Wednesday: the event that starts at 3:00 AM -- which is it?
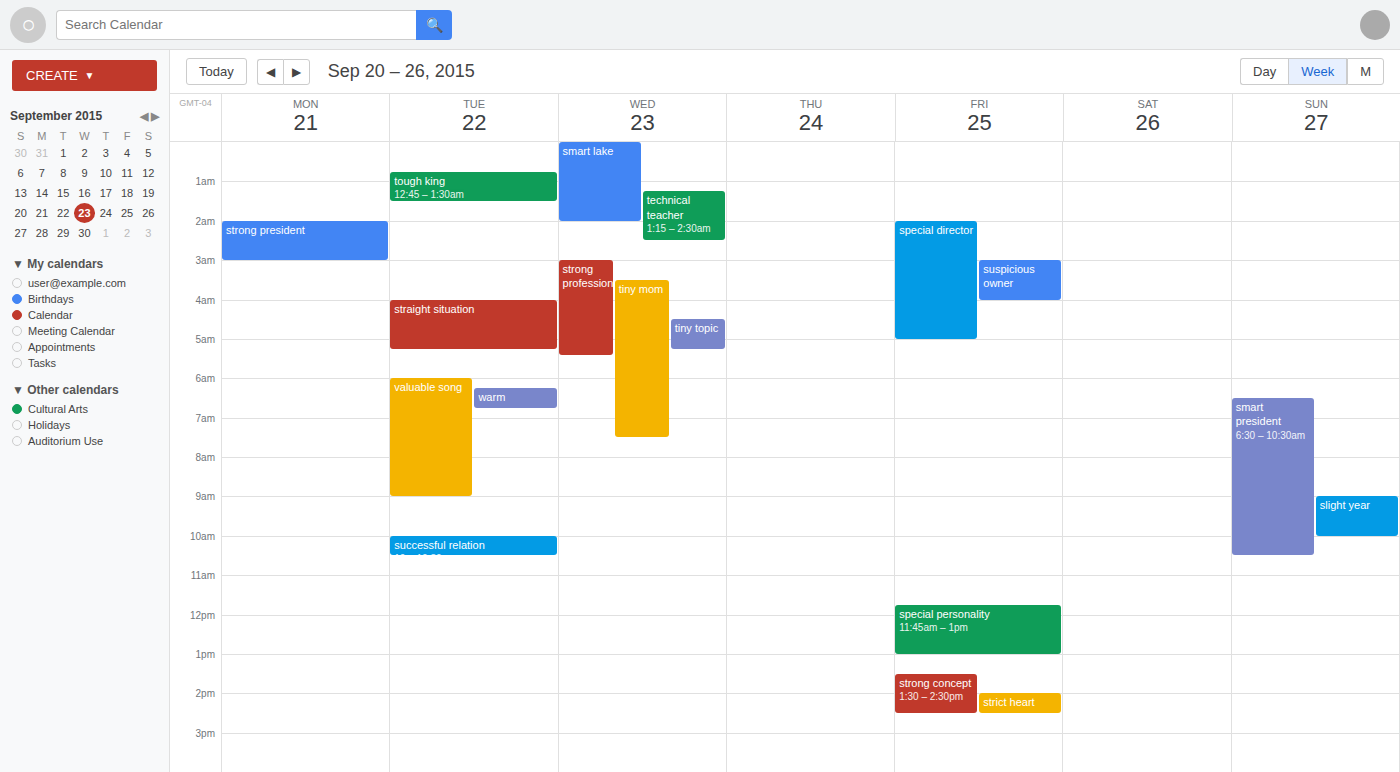
"strong profession"